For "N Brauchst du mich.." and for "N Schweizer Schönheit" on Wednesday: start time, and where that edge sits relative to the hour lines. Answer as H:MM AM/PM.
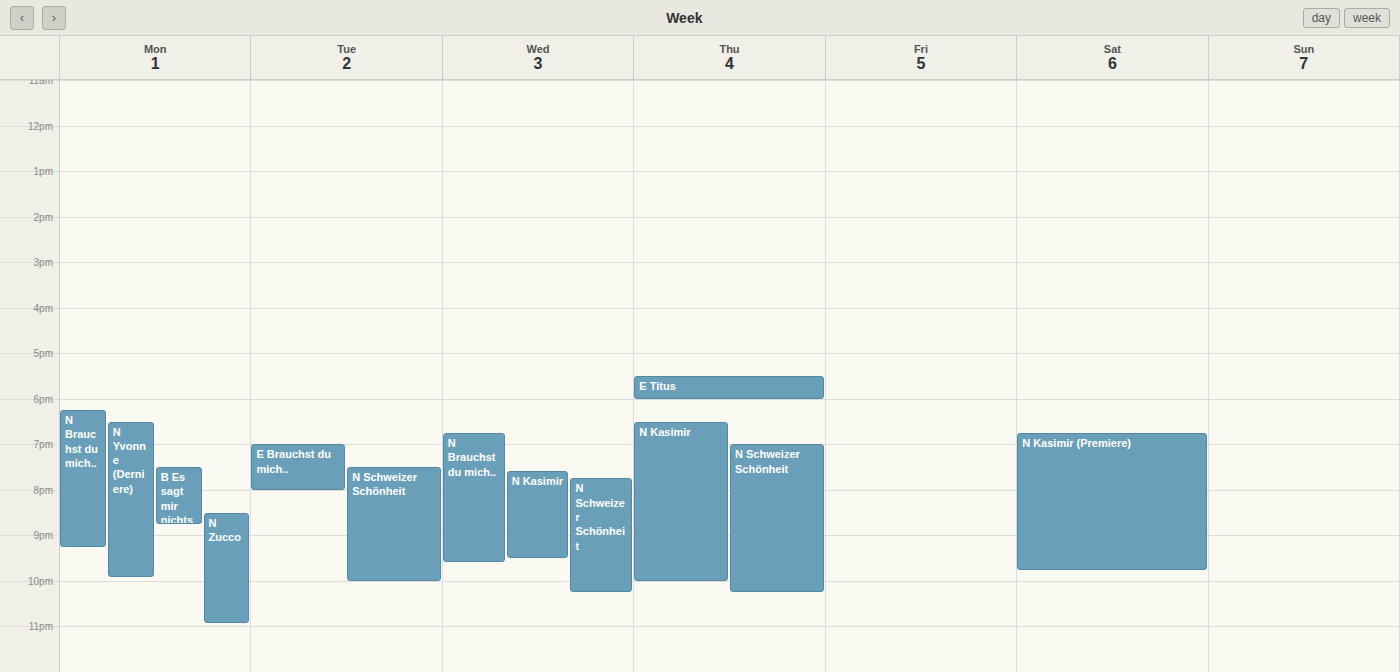
"N Brauchst du mich..": 6:45 PM, neither: three quarters of the way from the 6 PM line to the 7 PM line. "N Schweizer Schönheit": 7:45 PM, neither: three quarters of the way from the 7 PM line to the 8 PM line.